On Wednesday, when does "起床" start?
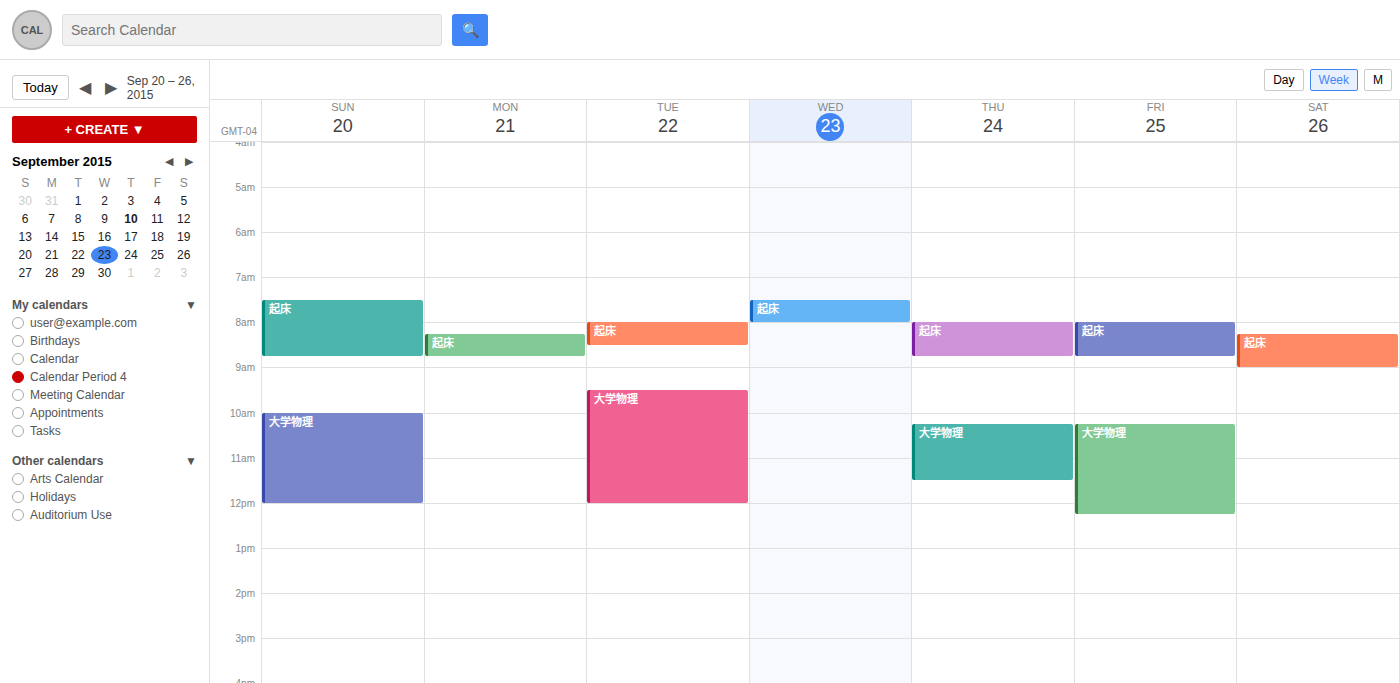
7:30 AM